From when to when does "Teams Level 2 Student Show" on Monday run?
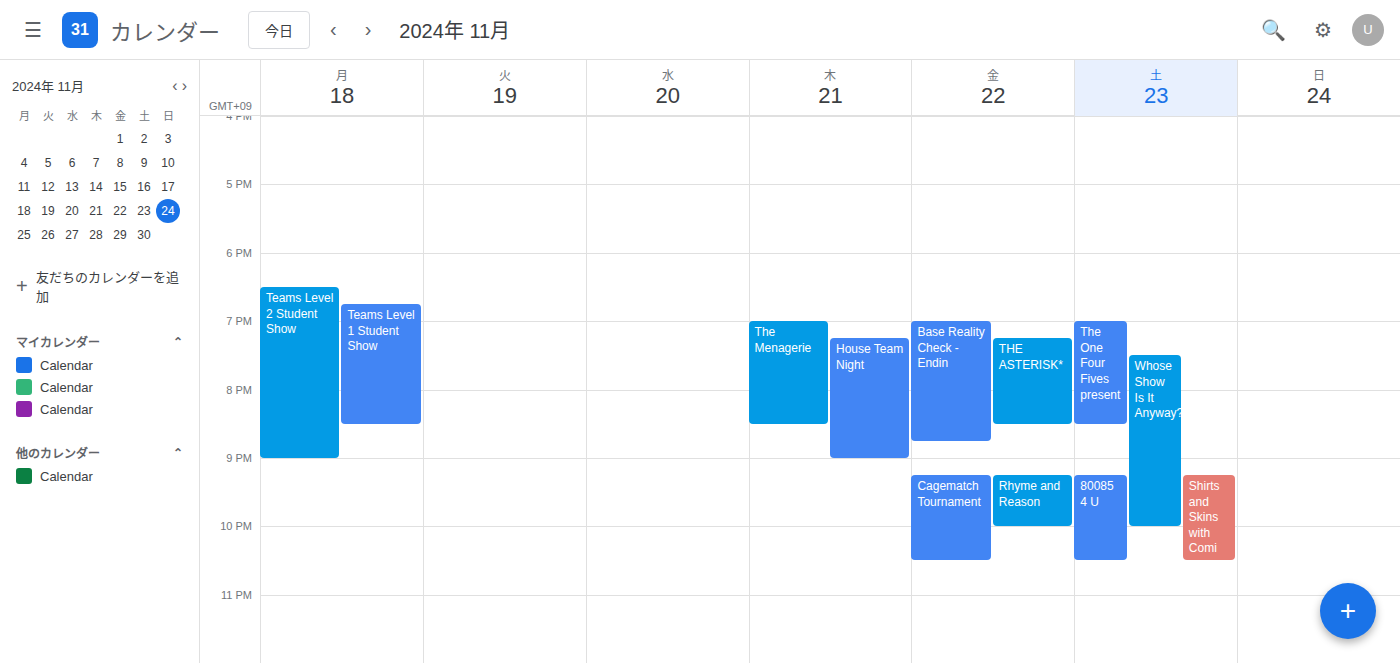
18:30 to 21:00